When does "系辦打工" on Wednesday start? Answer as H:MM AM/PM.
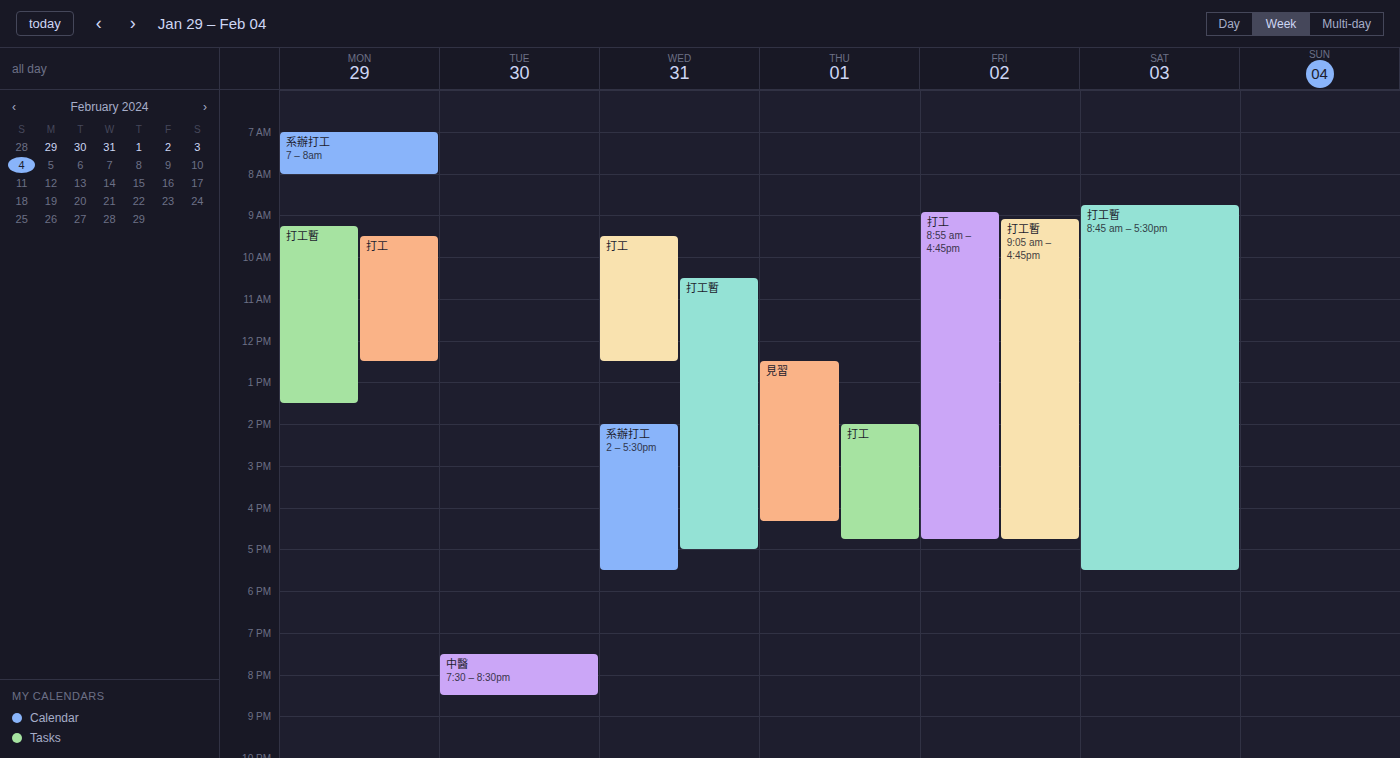
2:00 PM